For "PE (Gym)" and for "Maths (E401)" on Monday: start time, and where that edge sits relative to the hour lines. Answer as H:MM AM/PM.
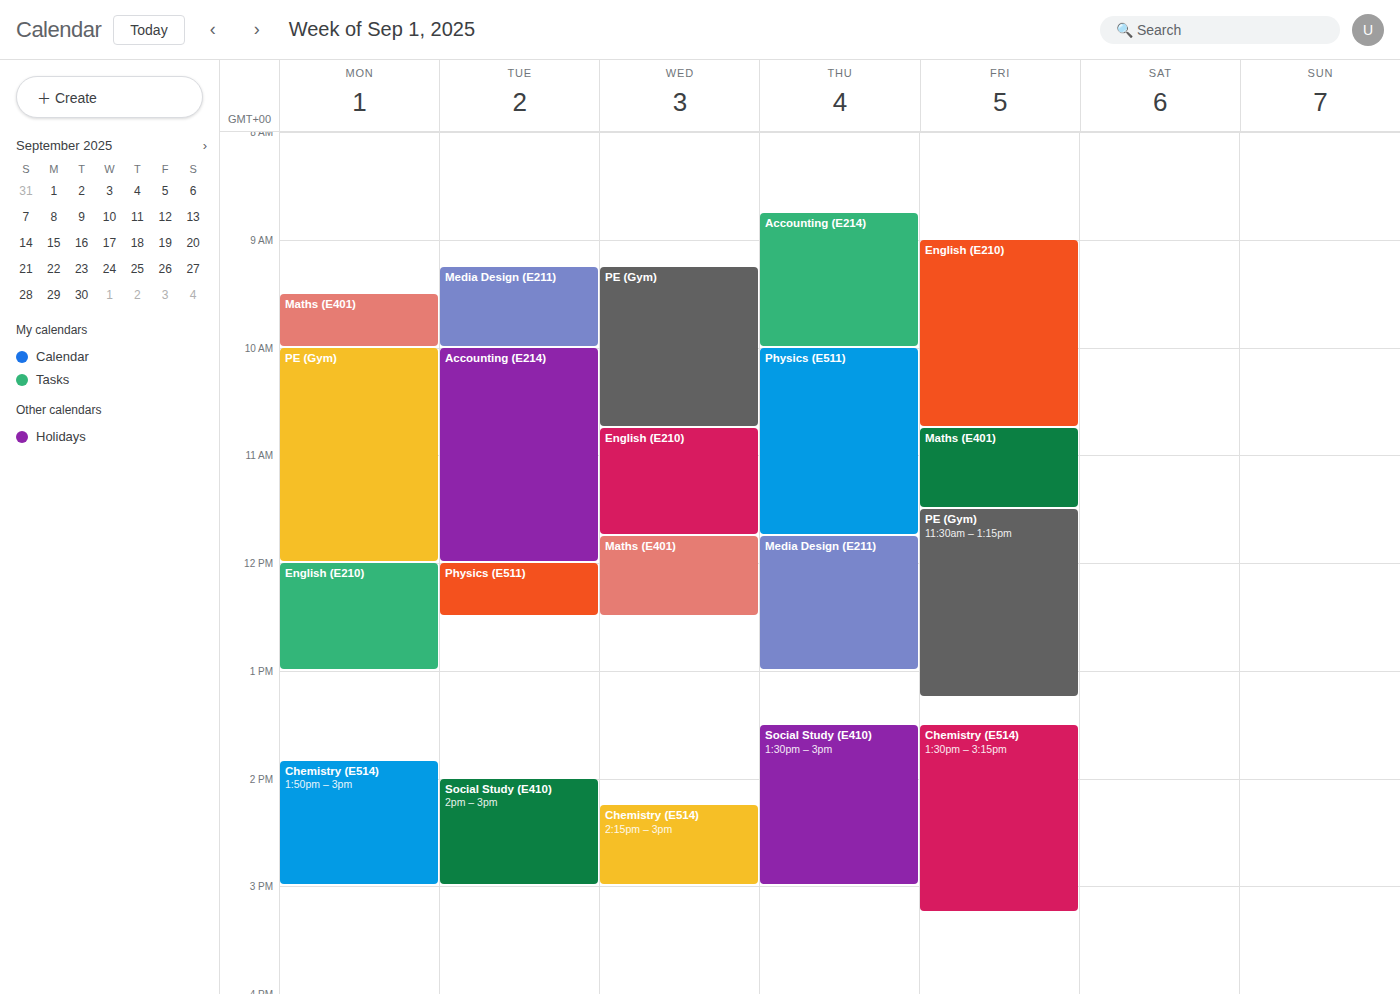
"PE (Gym)": 10:00 AM, exactly on the 10 AM line. "Maths (E401)": 9:30 AM, halfway between the 9 AM and 10 AM lines.